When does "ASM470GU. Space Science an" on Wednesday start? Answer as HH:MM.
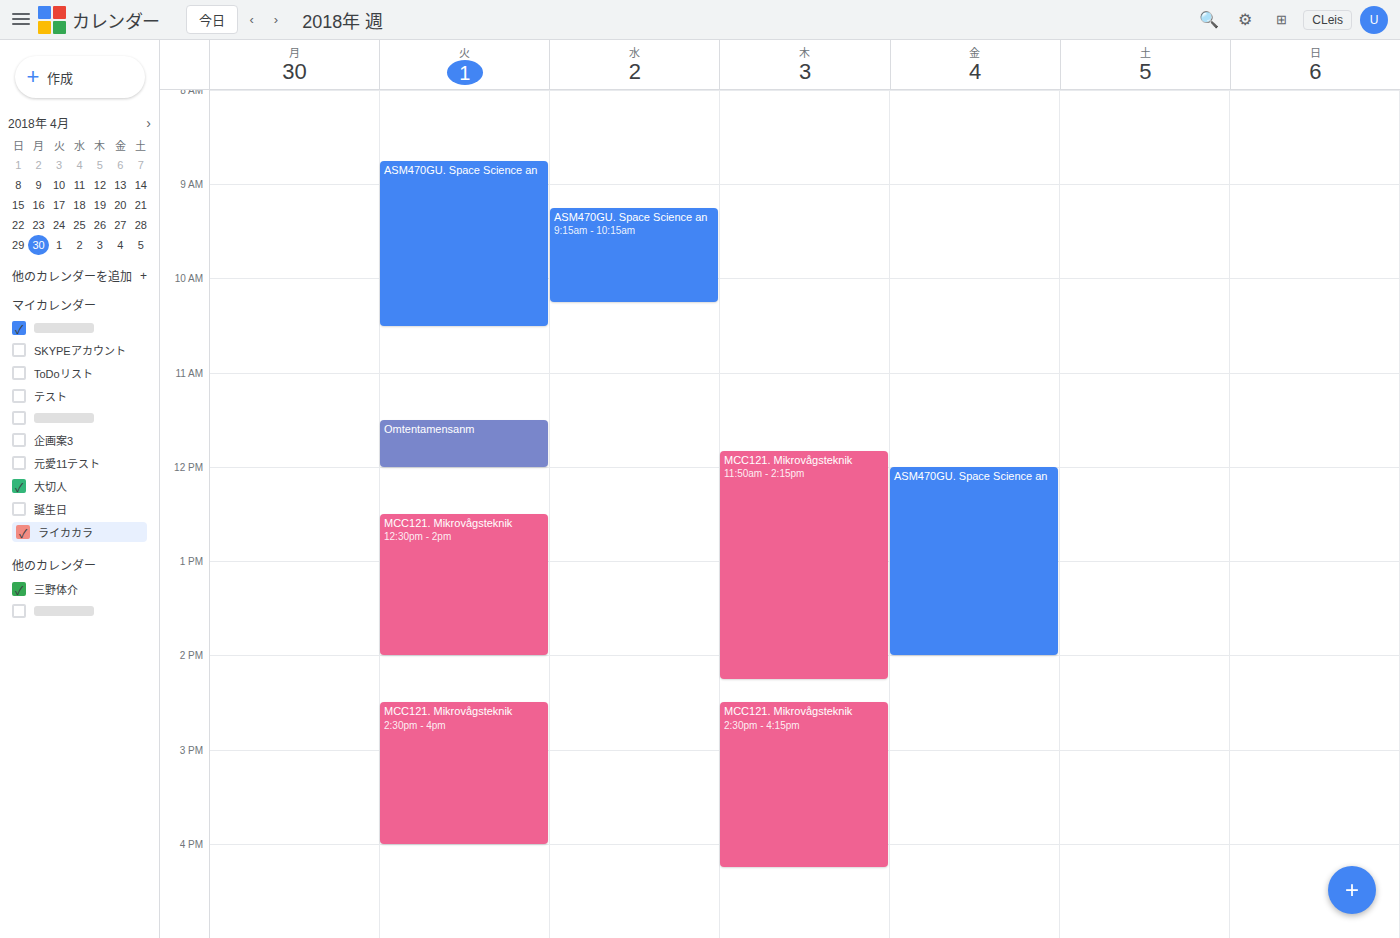
09:15